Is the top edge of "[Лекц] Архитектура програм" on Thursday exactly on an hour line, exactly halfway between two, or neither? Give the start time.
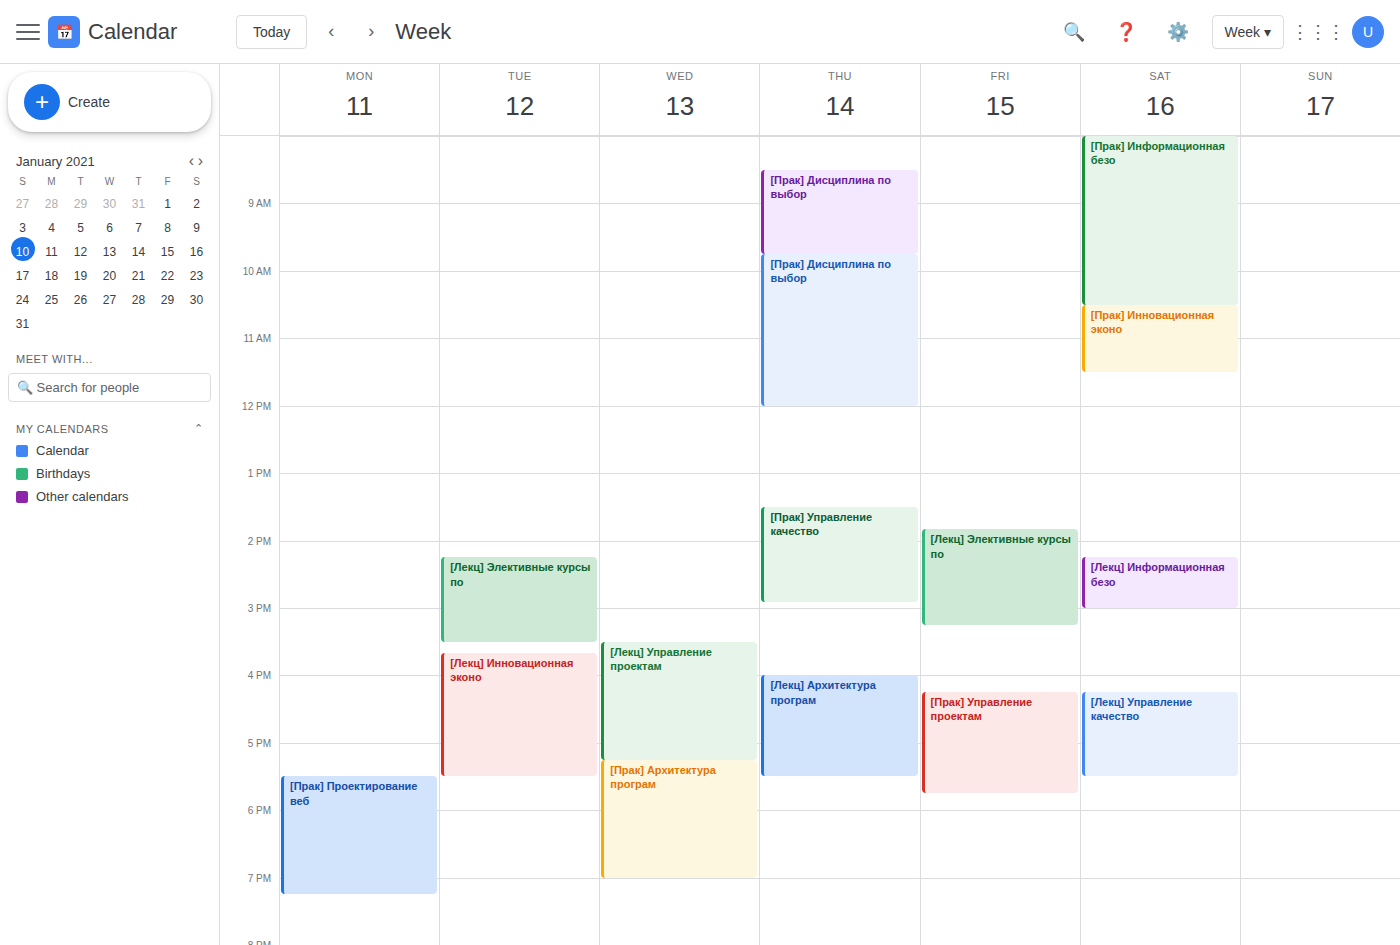
4:00 PM -- exactly on the 4 PM line.